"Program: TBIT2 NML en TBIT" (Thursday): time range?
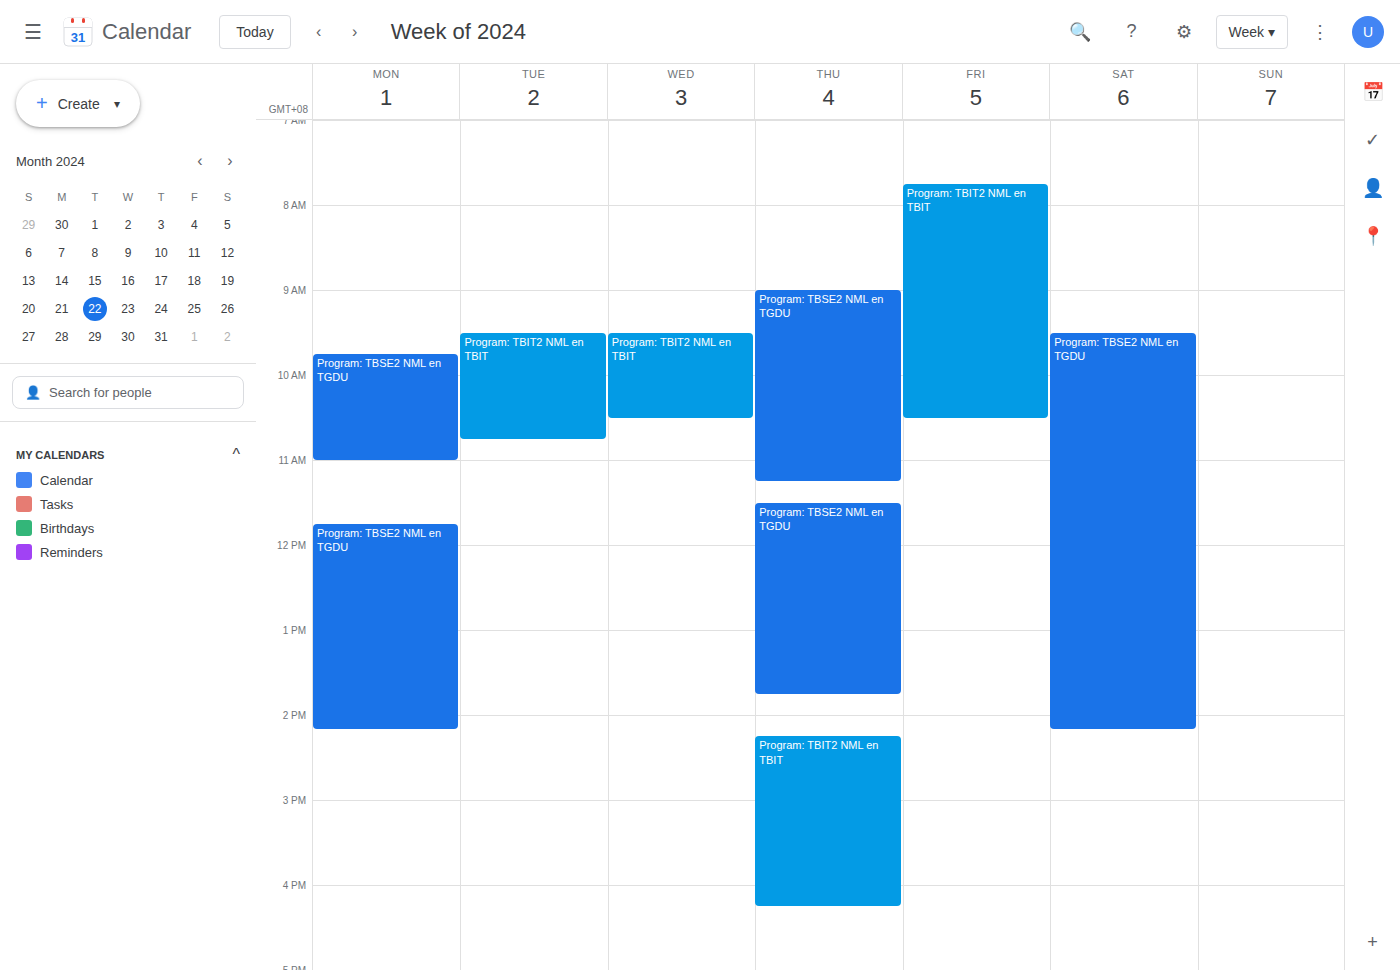
2:15 PM to 4:15 PM